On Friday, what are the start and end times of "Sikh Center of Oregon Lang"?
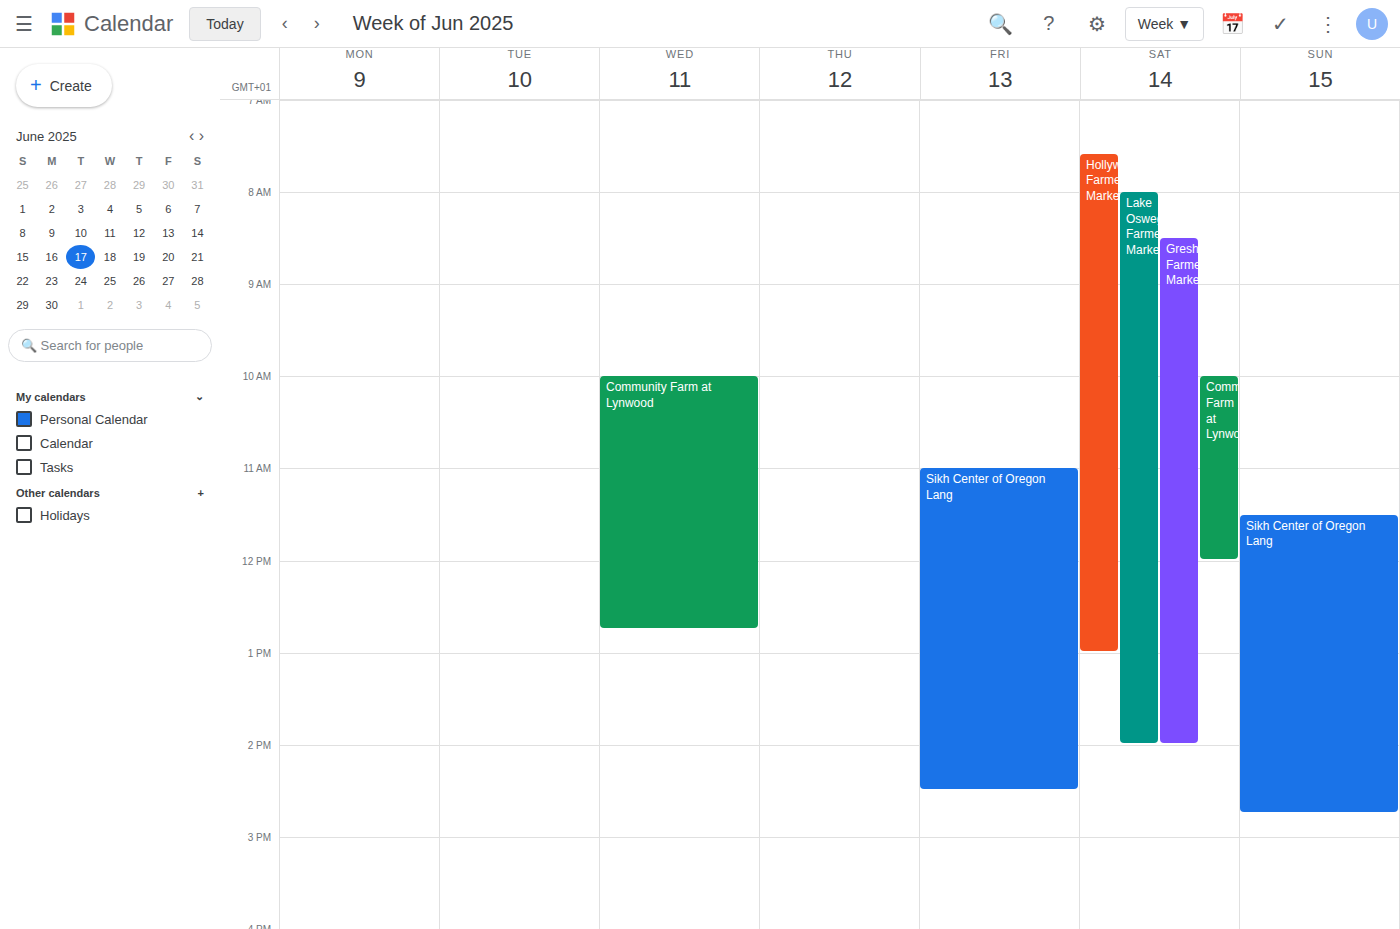
11:00 AM to 2:30 PM